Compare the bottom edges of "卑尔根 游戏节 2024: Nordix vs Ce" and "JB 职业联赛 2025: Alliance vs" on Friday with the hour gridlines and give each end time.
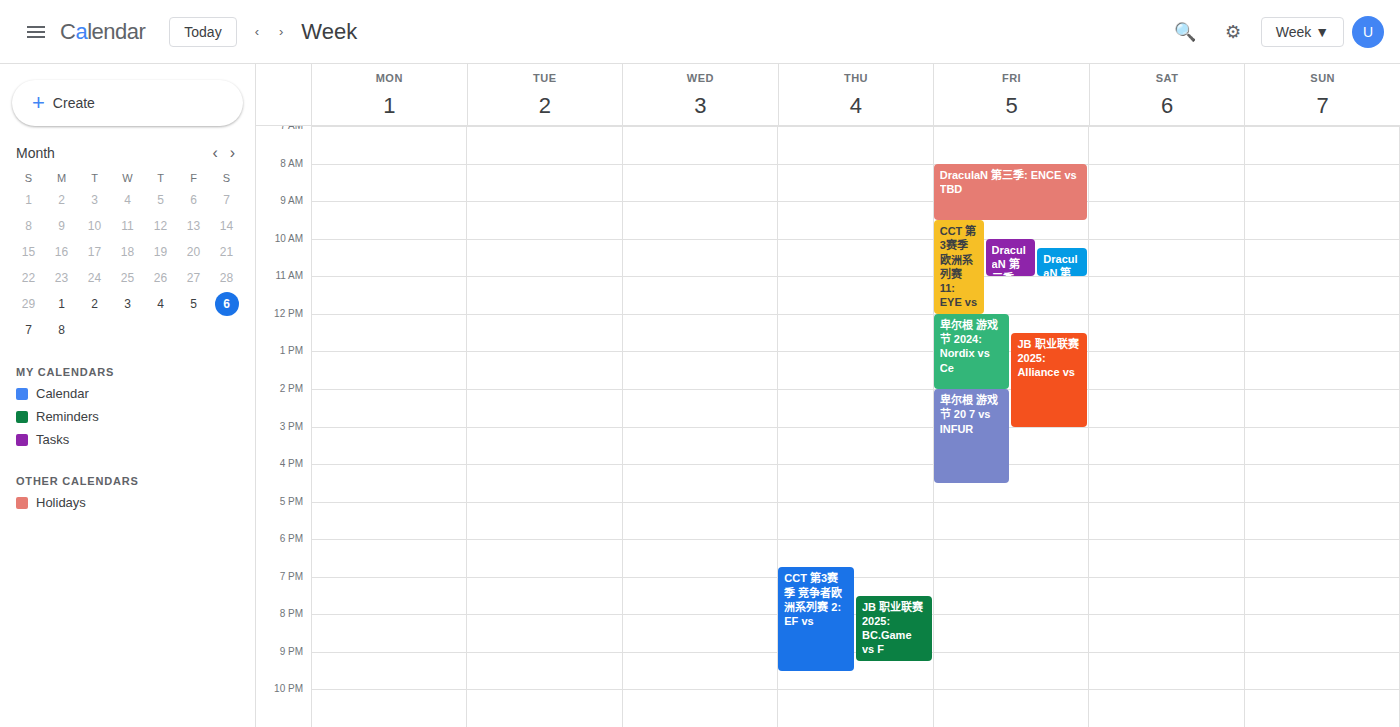
"卑尔根 游戏节 2024: Nordix vs Ce": 2:00 PM, exactly on the 2 PM line. "JB 职业联赛 2025: Alliance vs": 3:00 PM, exactly on the 3 PM line.